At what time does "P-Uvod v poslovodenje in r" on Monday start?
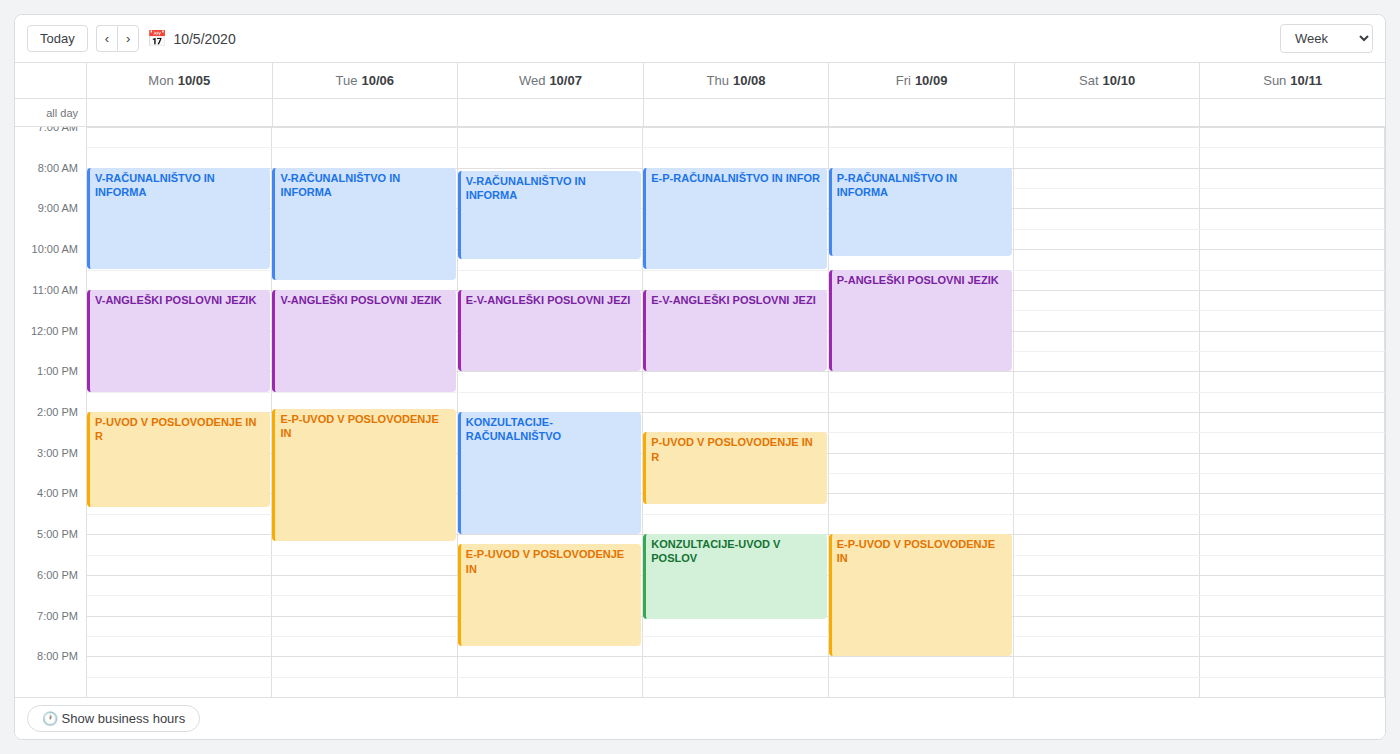
2:00 PM